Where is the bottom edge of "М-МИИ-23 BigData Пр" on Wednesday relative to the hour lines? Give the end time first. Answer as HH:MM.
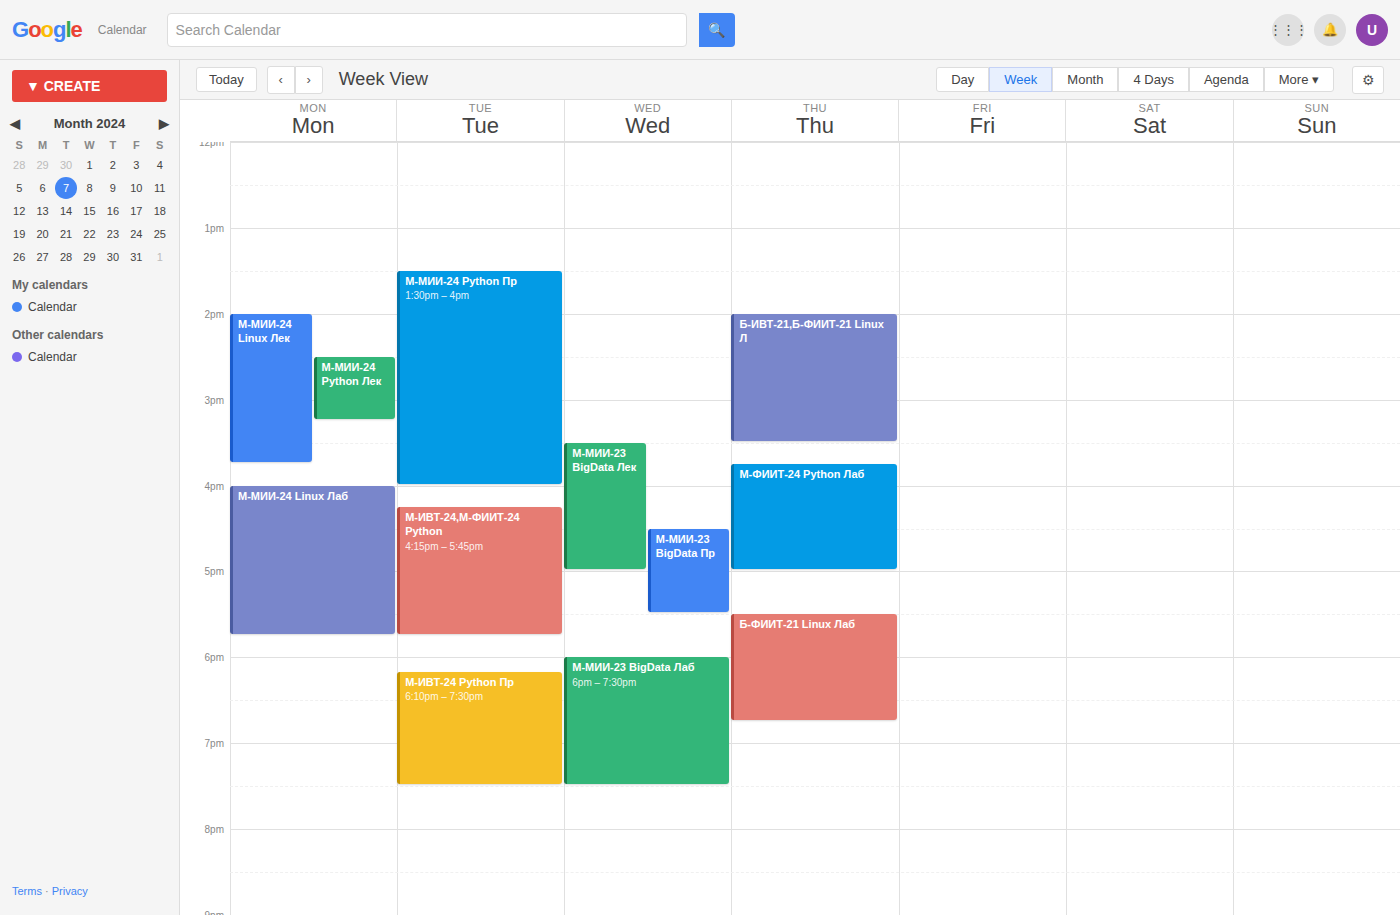
17:30 -- halfway between the 17:00 and 18:00 lines.